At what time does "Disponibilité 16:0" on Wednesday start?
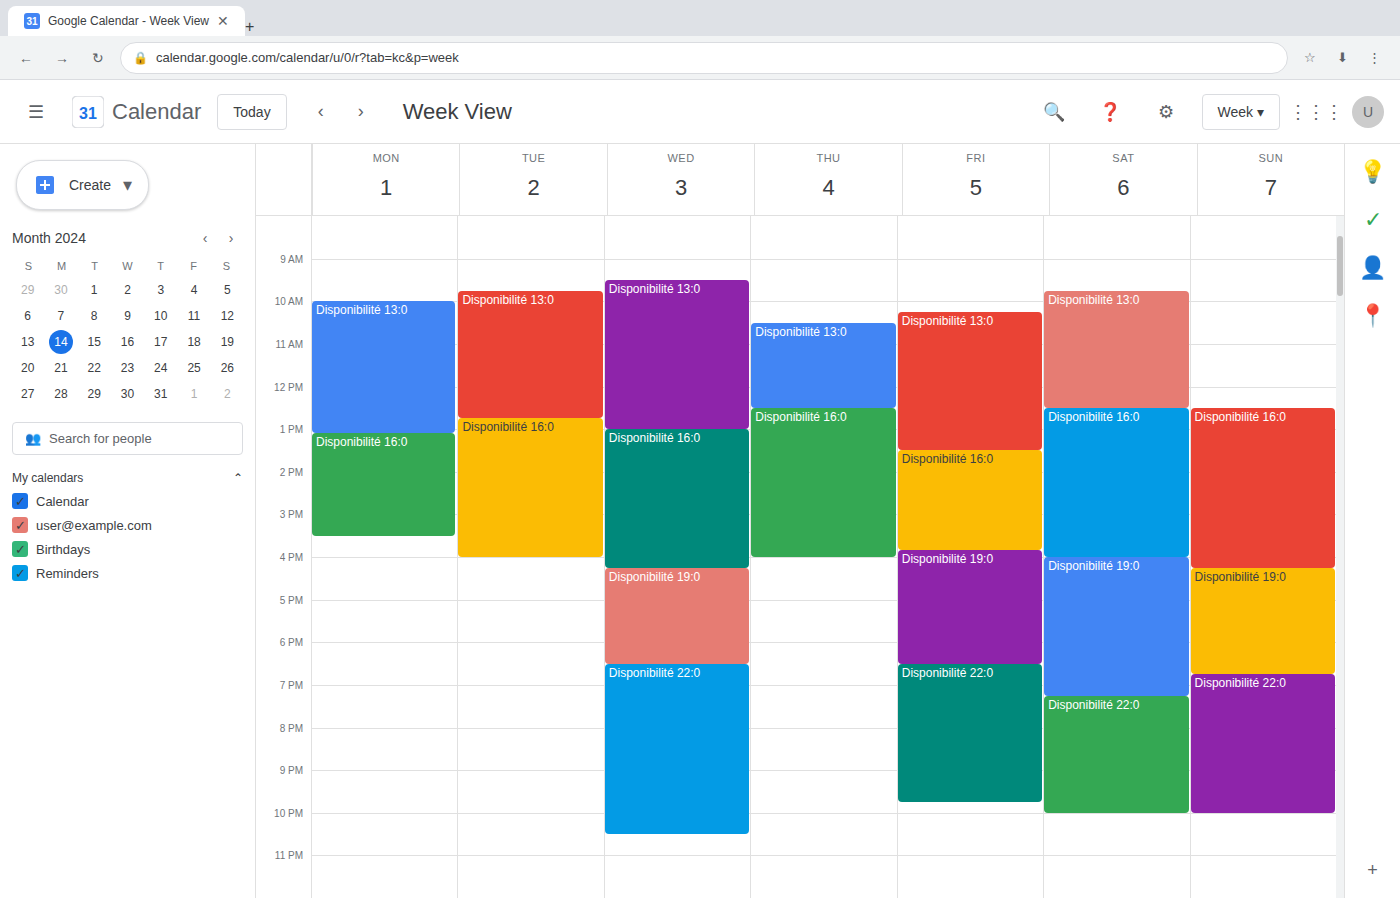
13:00